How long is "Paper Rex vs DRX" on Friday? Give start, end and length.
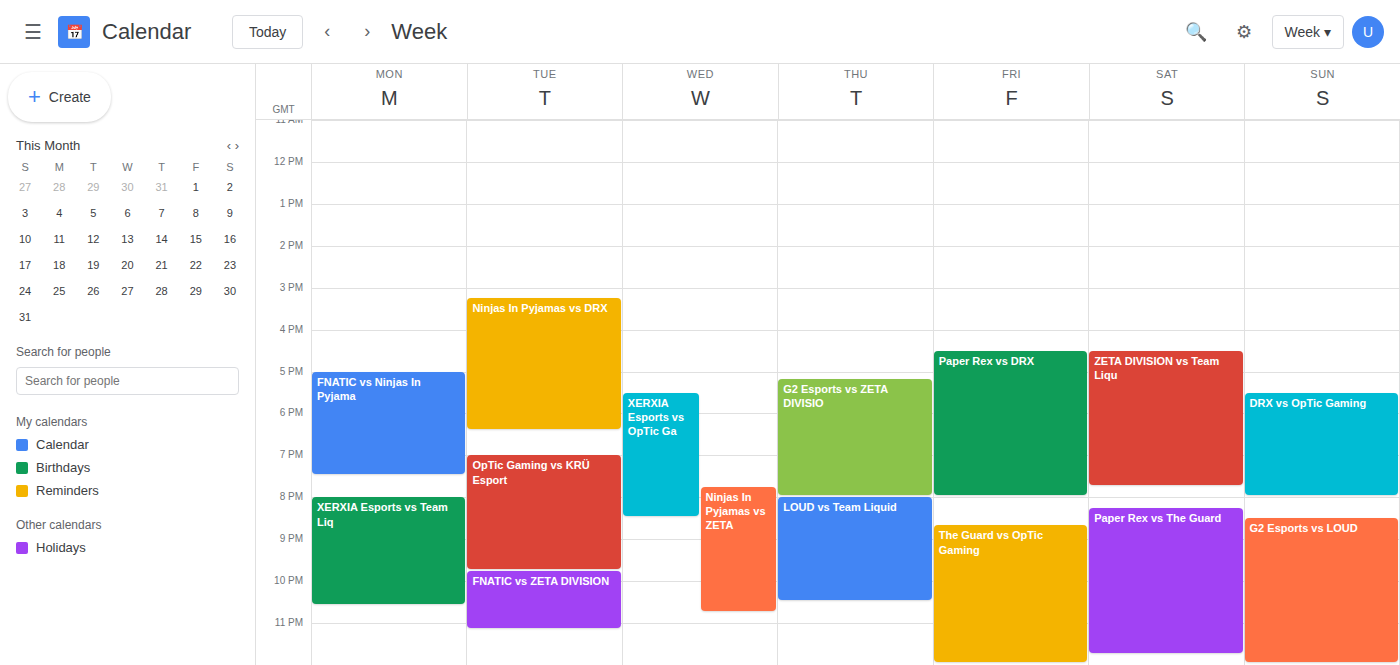
16:30 to 20:00, 3 hours 30 minutes